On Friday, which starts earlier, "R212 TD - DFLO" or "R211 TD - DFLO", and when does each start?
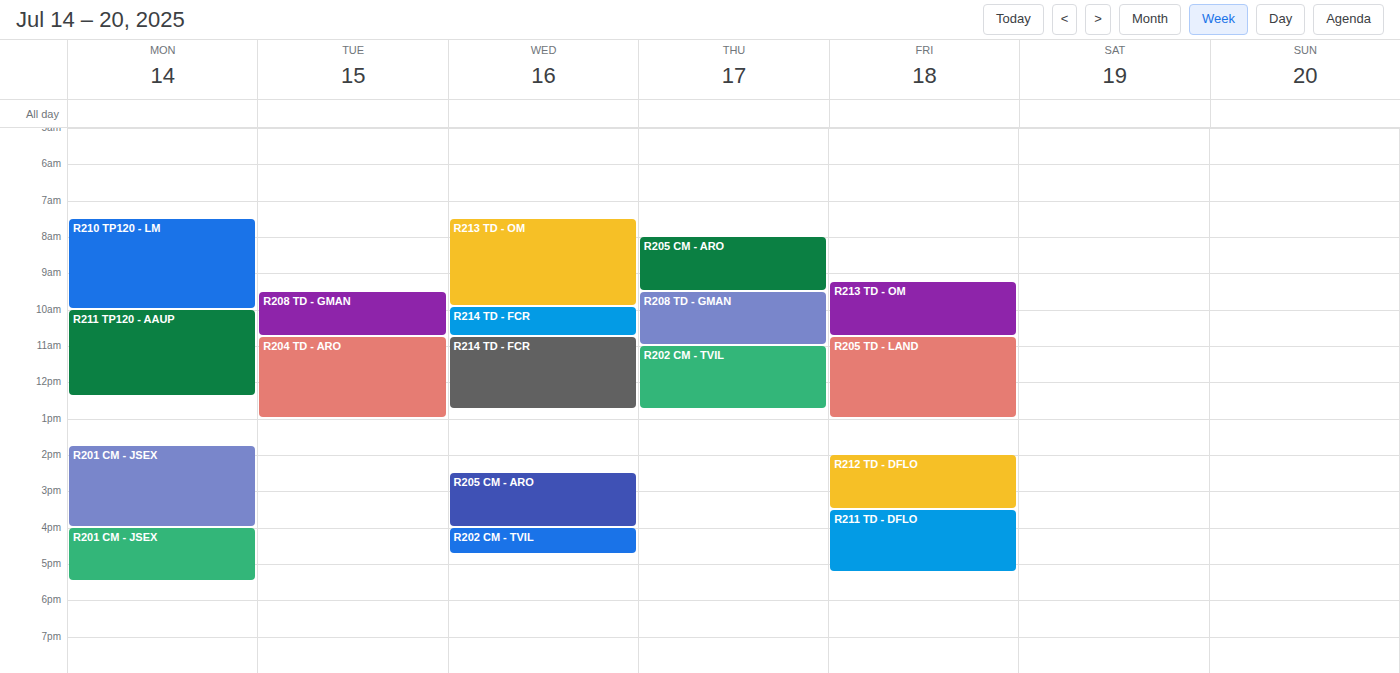
"R212 TD - DFLO" 2:00 PM; "R211 TD - DFLO" 3:30 PM.